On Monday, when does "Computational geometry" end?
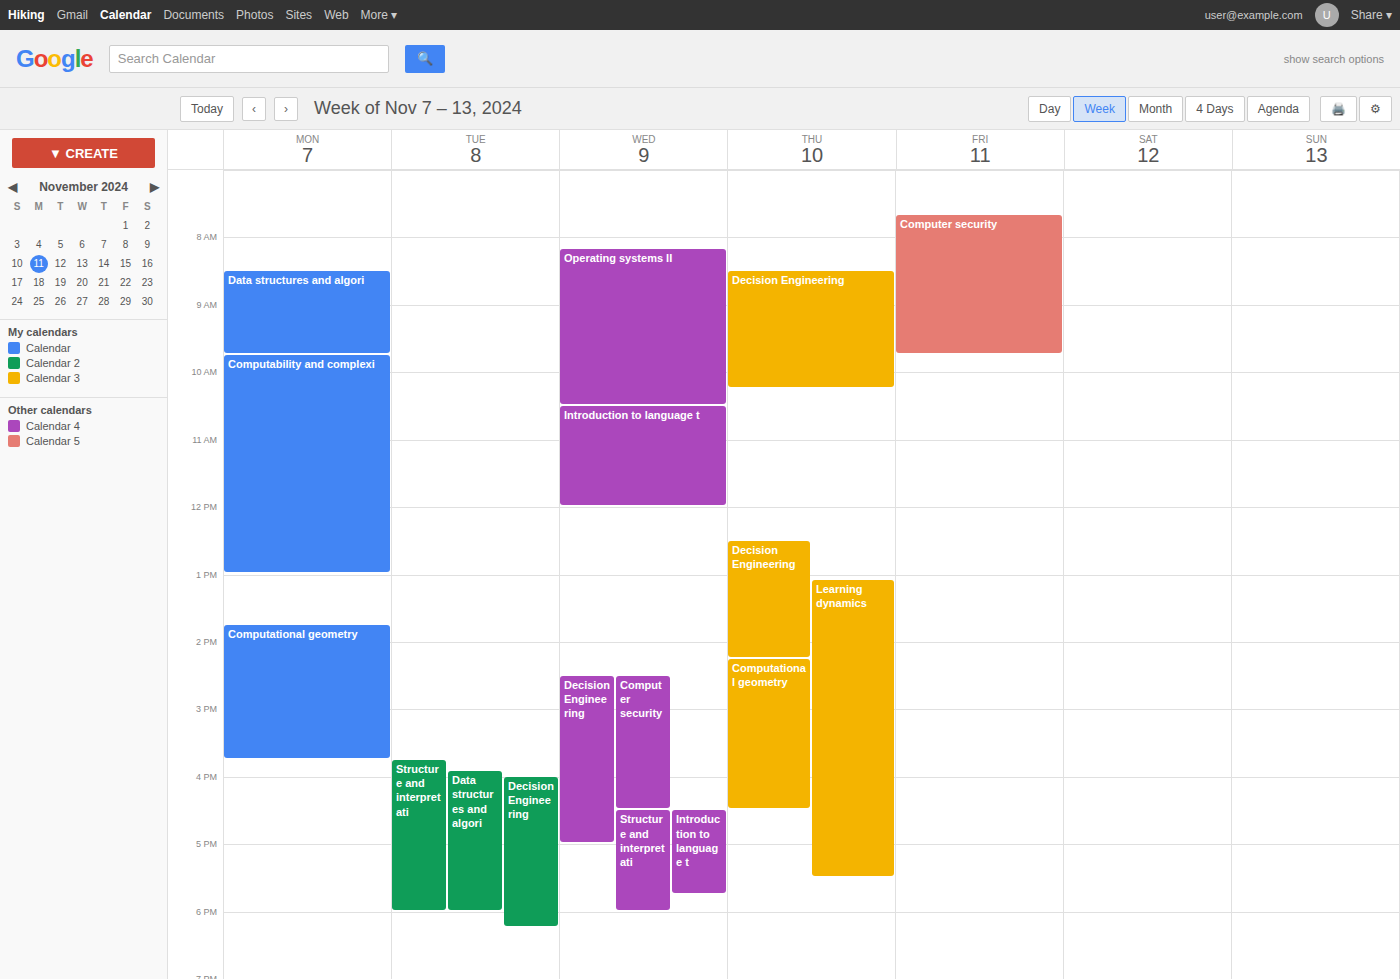
3:45 PM